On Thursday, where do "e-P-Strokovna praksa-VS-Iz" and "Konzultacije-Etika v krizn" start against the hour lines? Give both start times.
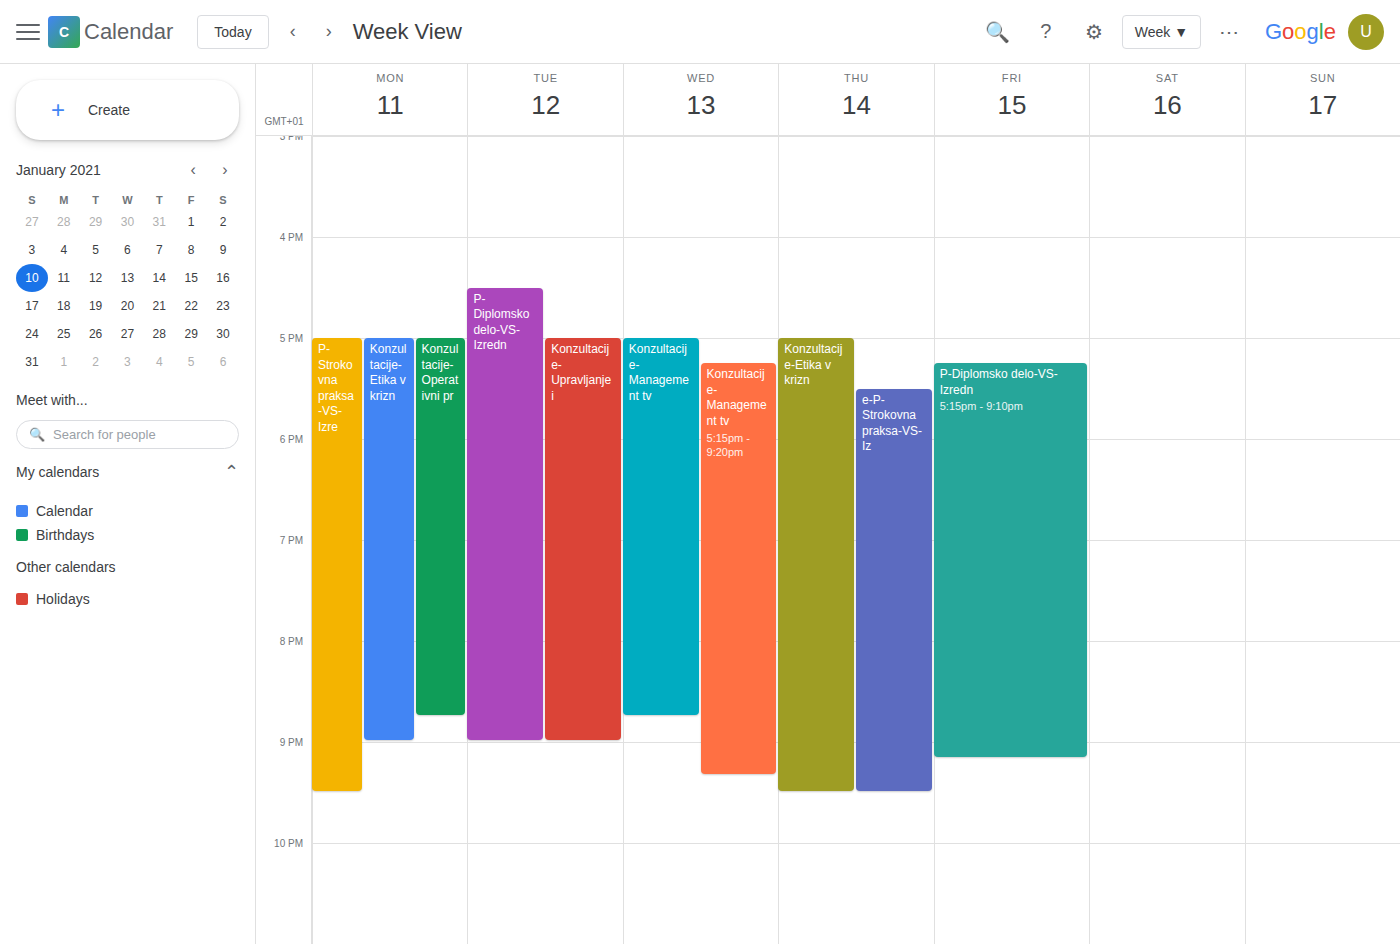
"e-P-Strokovna praksa-VS-Iz": 5:30 PM, halfway between the 5 PM and 6 PM lines. "Konzultacije-Etika v krizn": 5:00 PM, exactly on the 5 PM line.